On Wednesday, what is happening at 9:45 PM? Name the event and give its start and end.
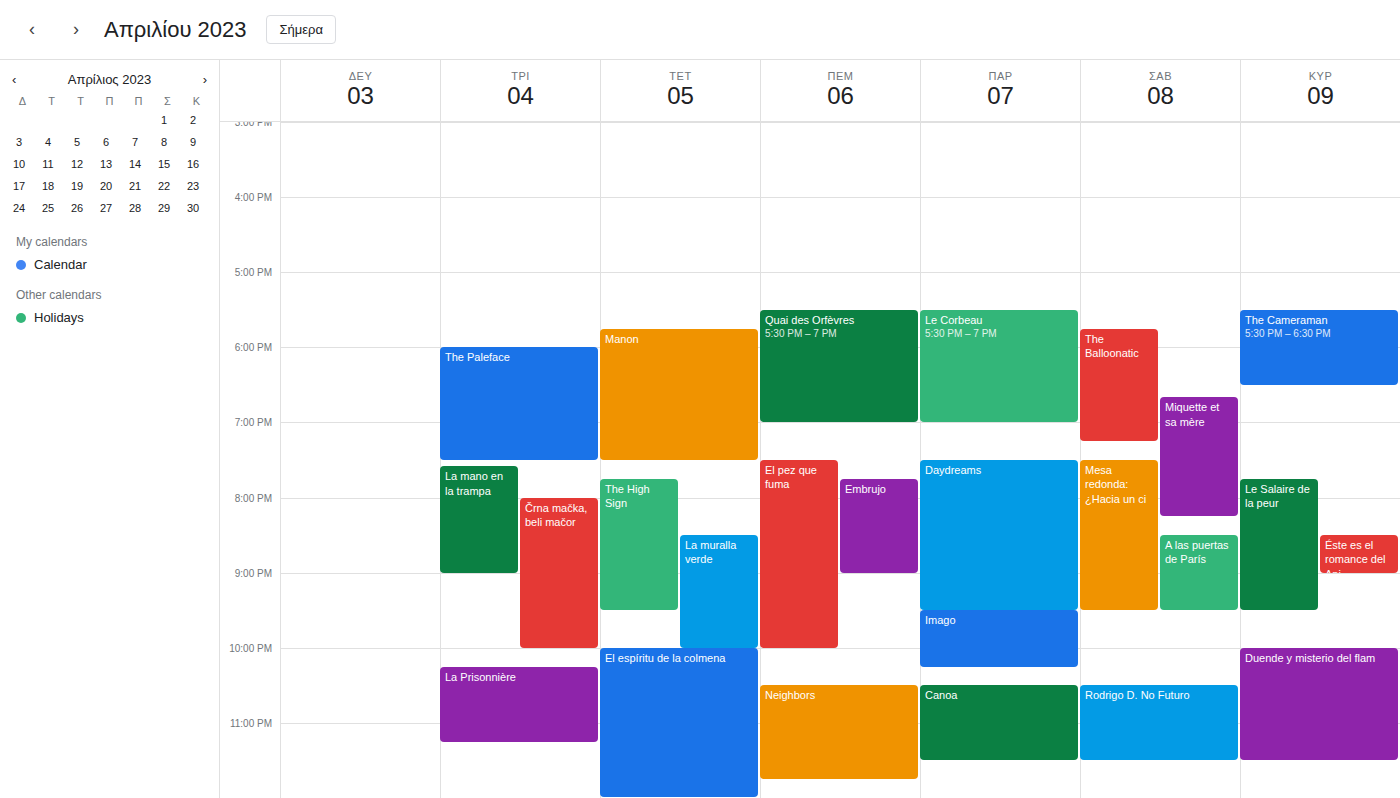
"La muralla verde", 8:30 PM to 10:00 PM